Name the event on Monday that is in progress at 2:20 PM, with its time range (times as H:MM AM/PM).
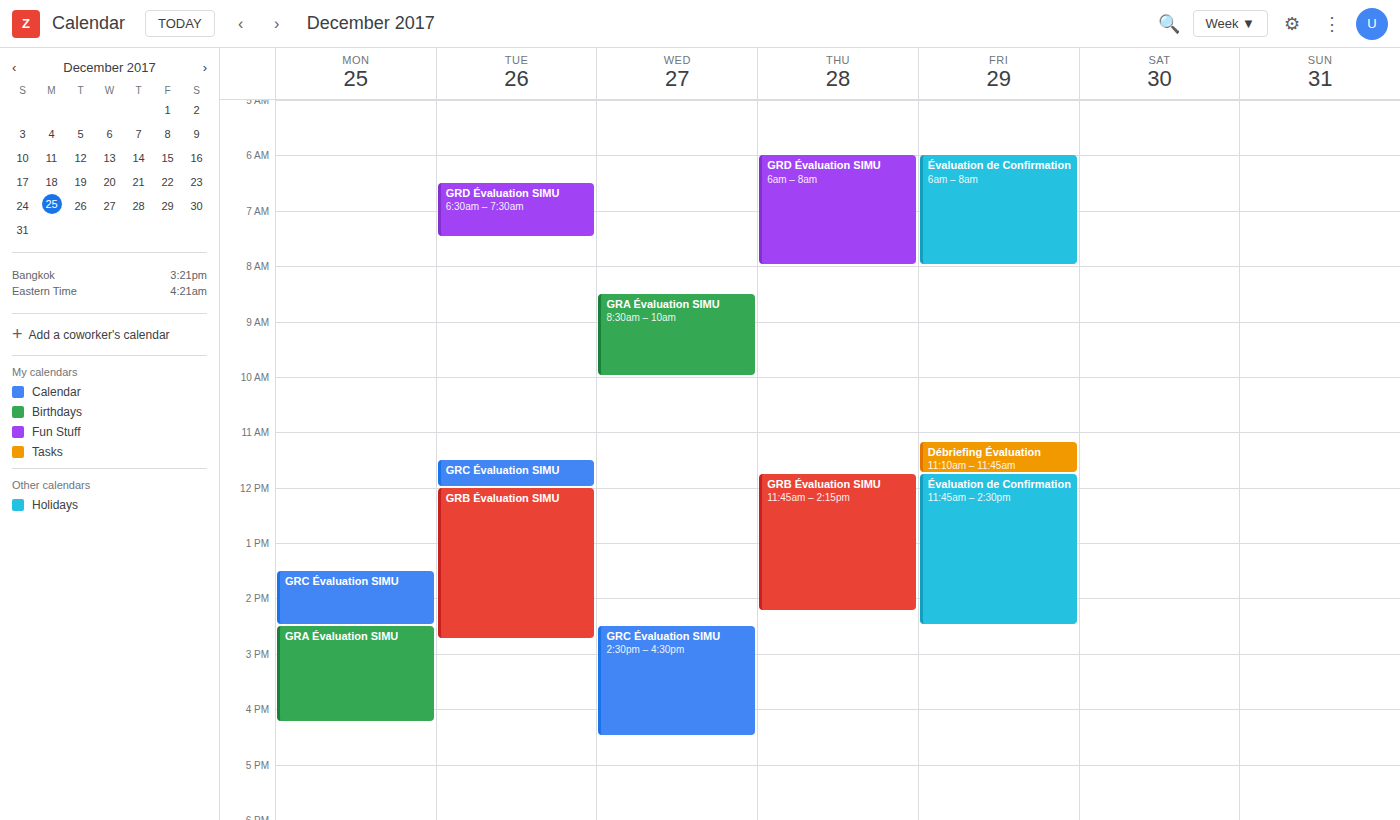
"GRC Évaluation SIMU", 1:30 PM to 2:30 PM